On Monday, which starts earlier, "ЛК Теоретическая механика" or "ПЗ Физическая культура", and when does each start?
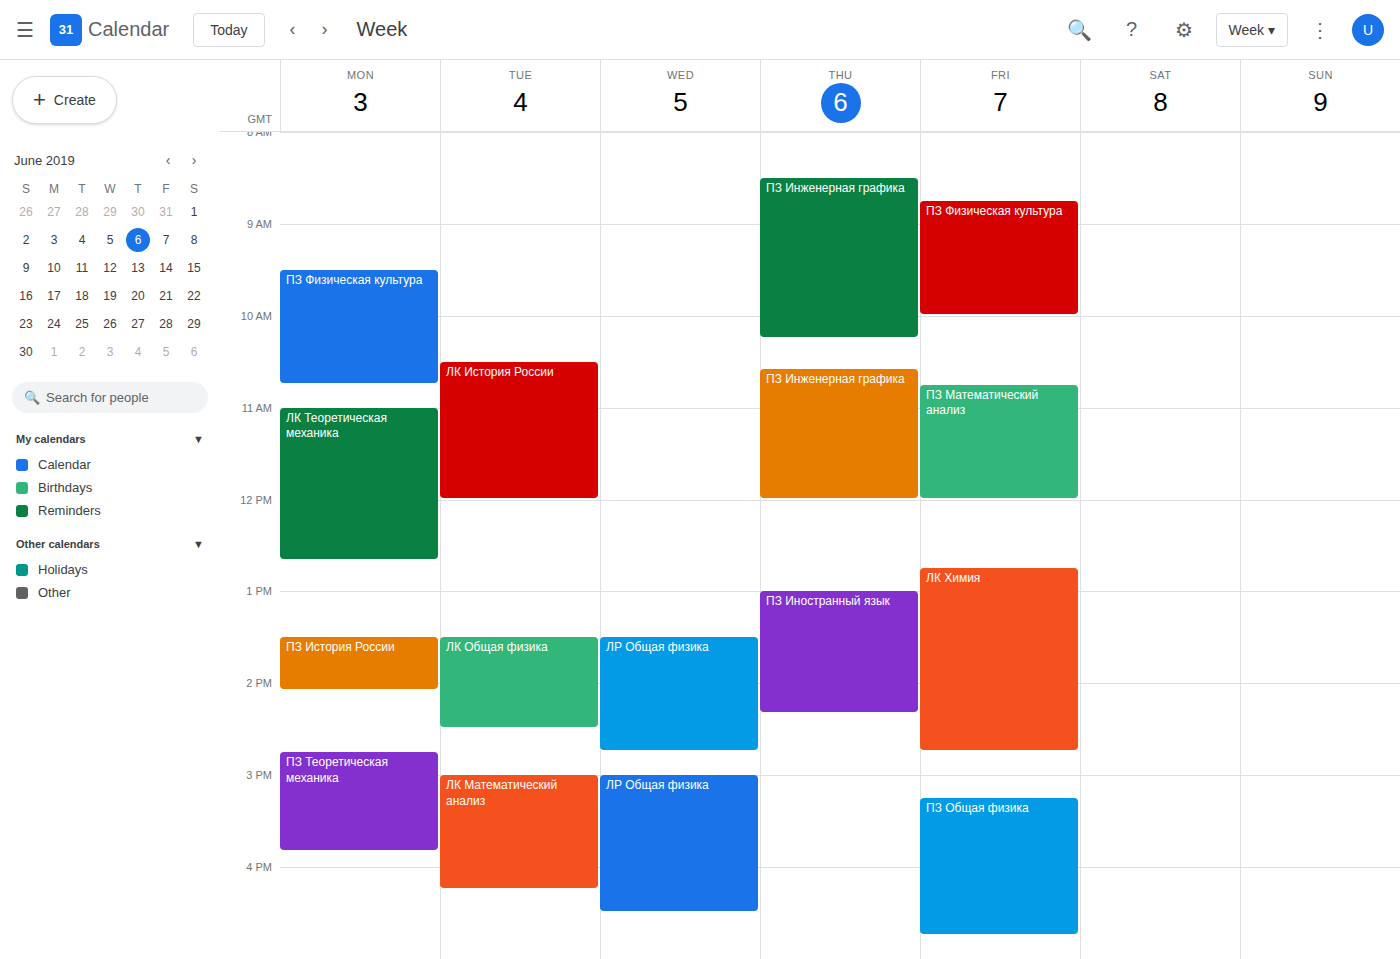
"ПЗ Физическая культура" 9:30 AM; "ЛК Теоретическая механика" 11:00 AM.